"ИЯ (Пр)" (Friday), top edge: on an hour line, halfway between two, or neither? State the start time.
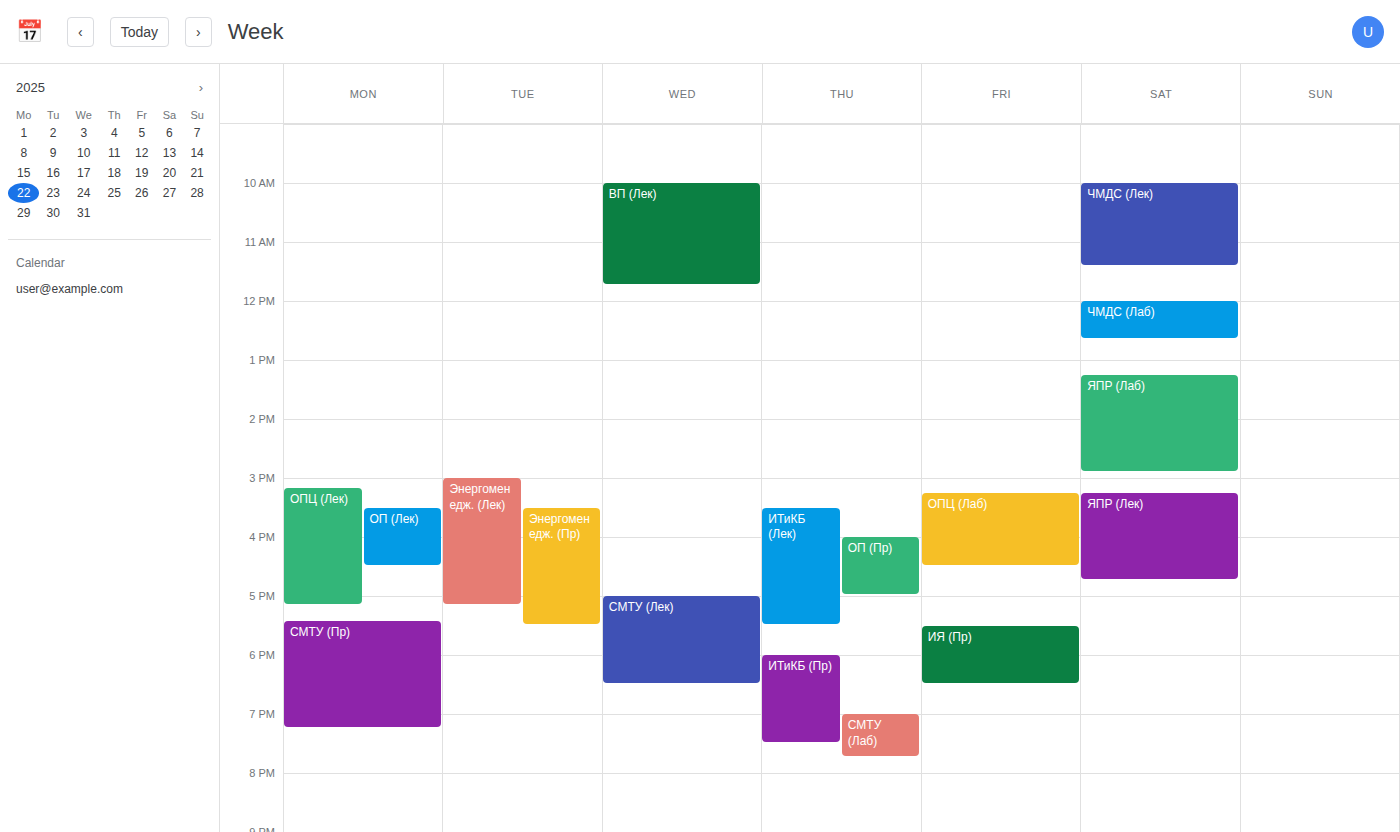
17:30 -- halfway between the 17:00 and 18:00 lines.